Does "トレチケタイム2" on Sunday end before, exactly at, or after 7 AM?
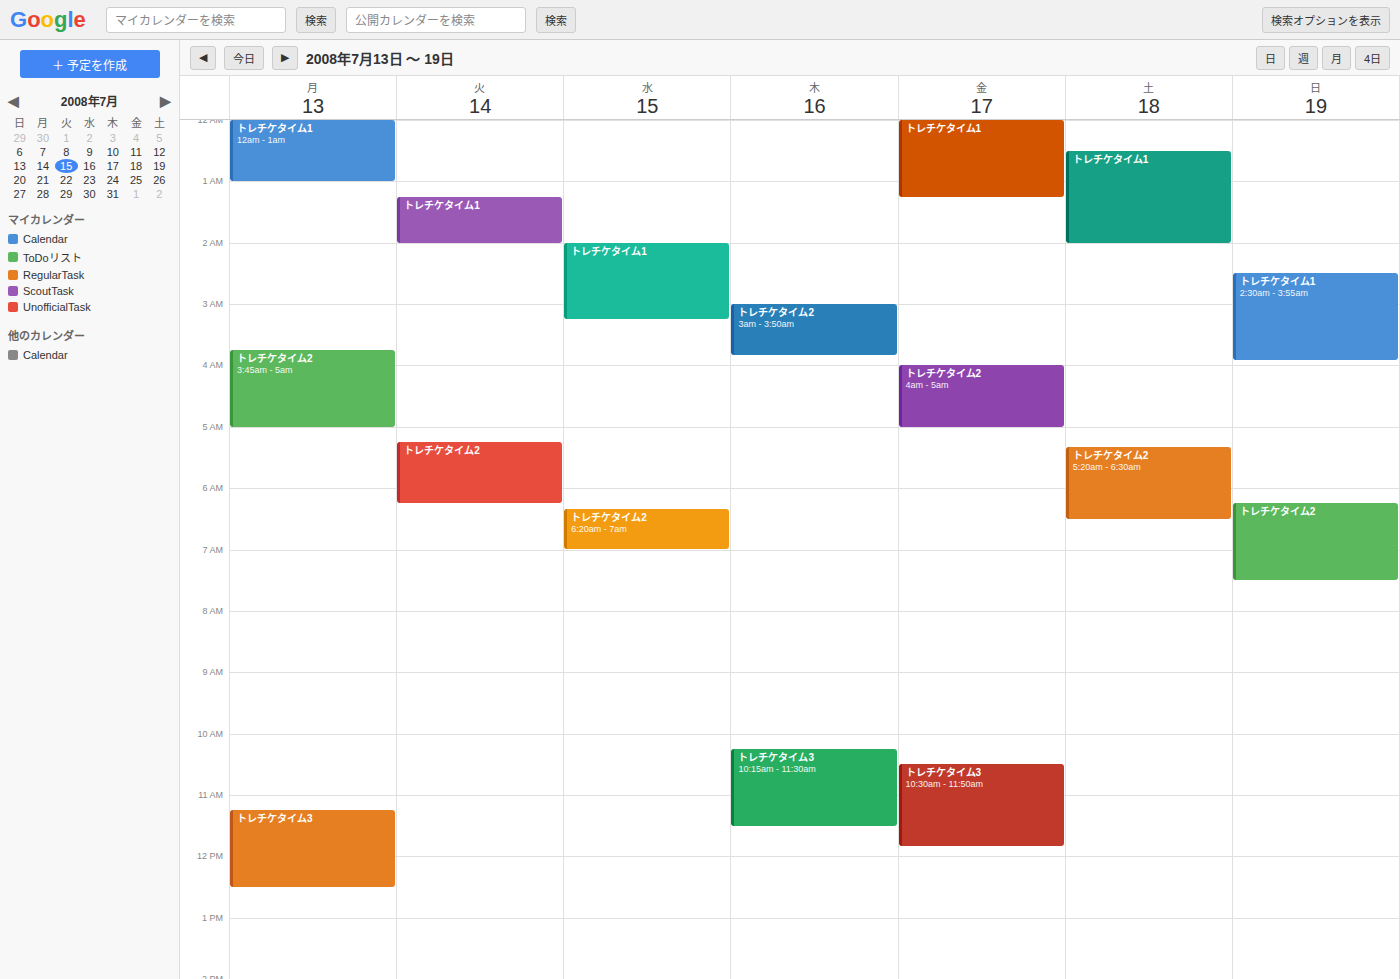
7:30 AM -- after 7 AM, 30 minutes below the 7 AM line.